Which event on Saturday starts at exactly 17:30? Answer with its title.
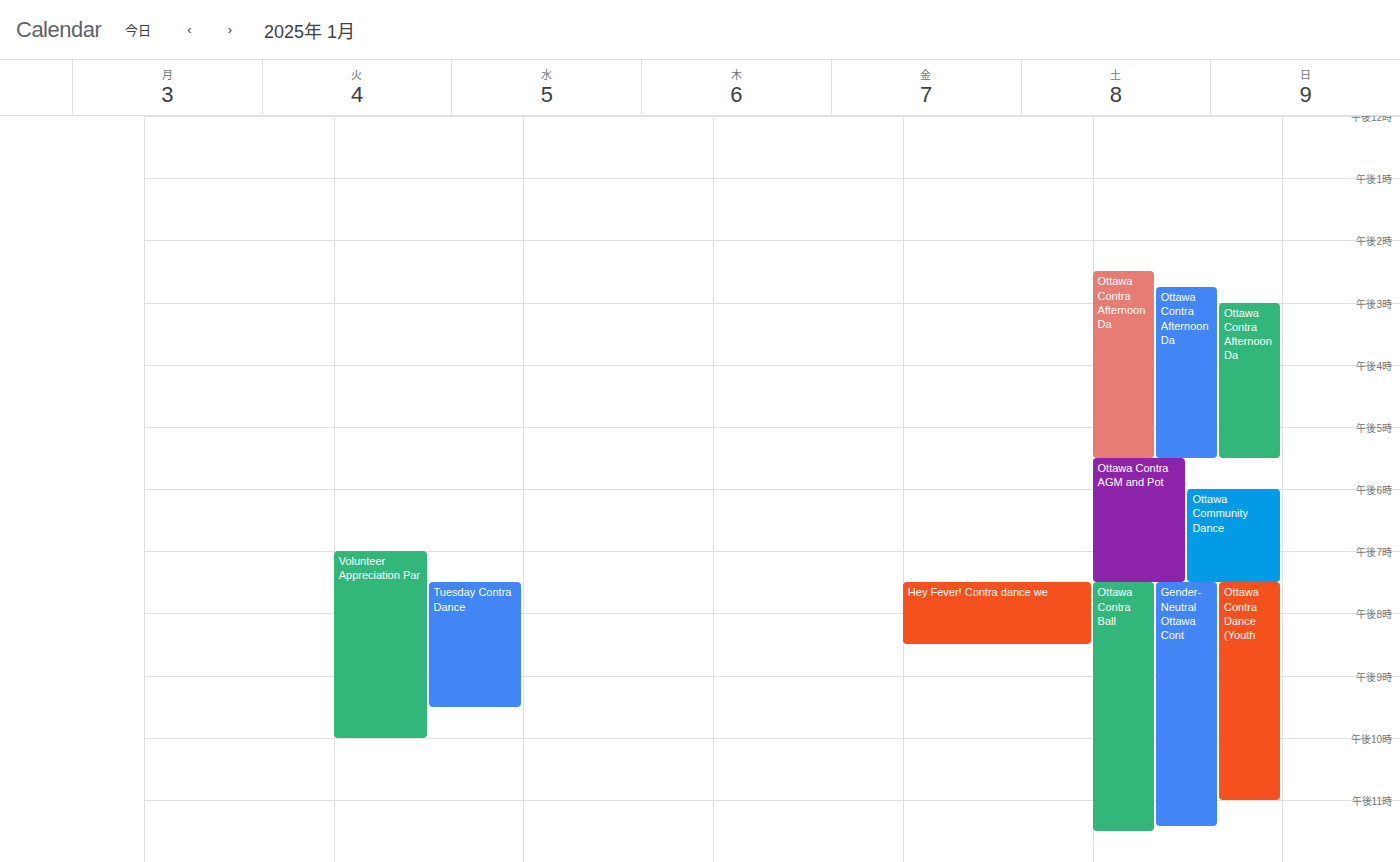
"Ottawa Contra AGM and Pot"